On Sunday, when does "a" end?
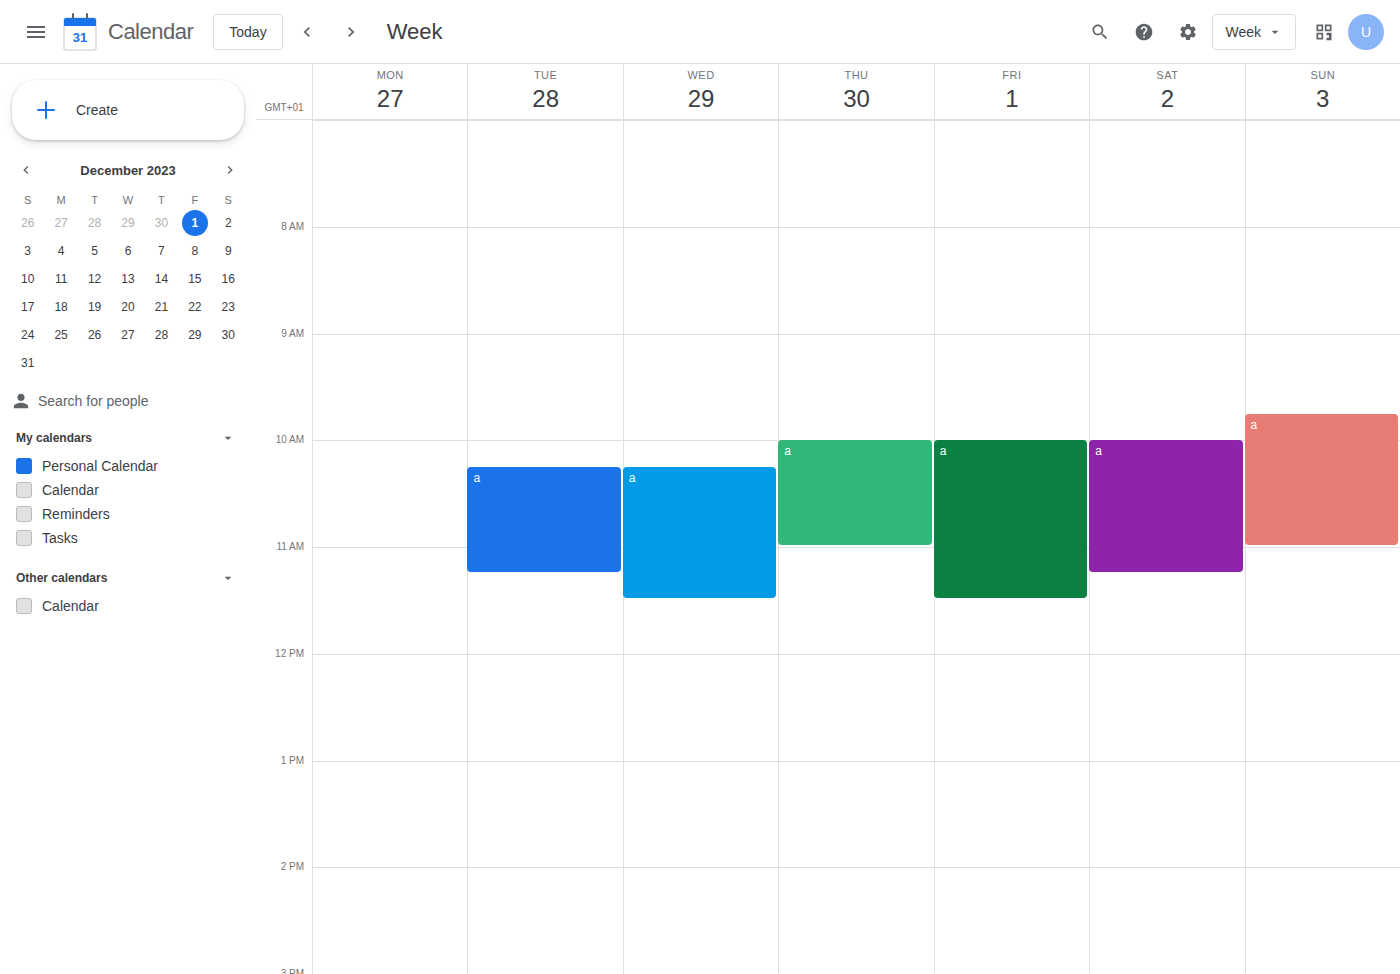
11:00